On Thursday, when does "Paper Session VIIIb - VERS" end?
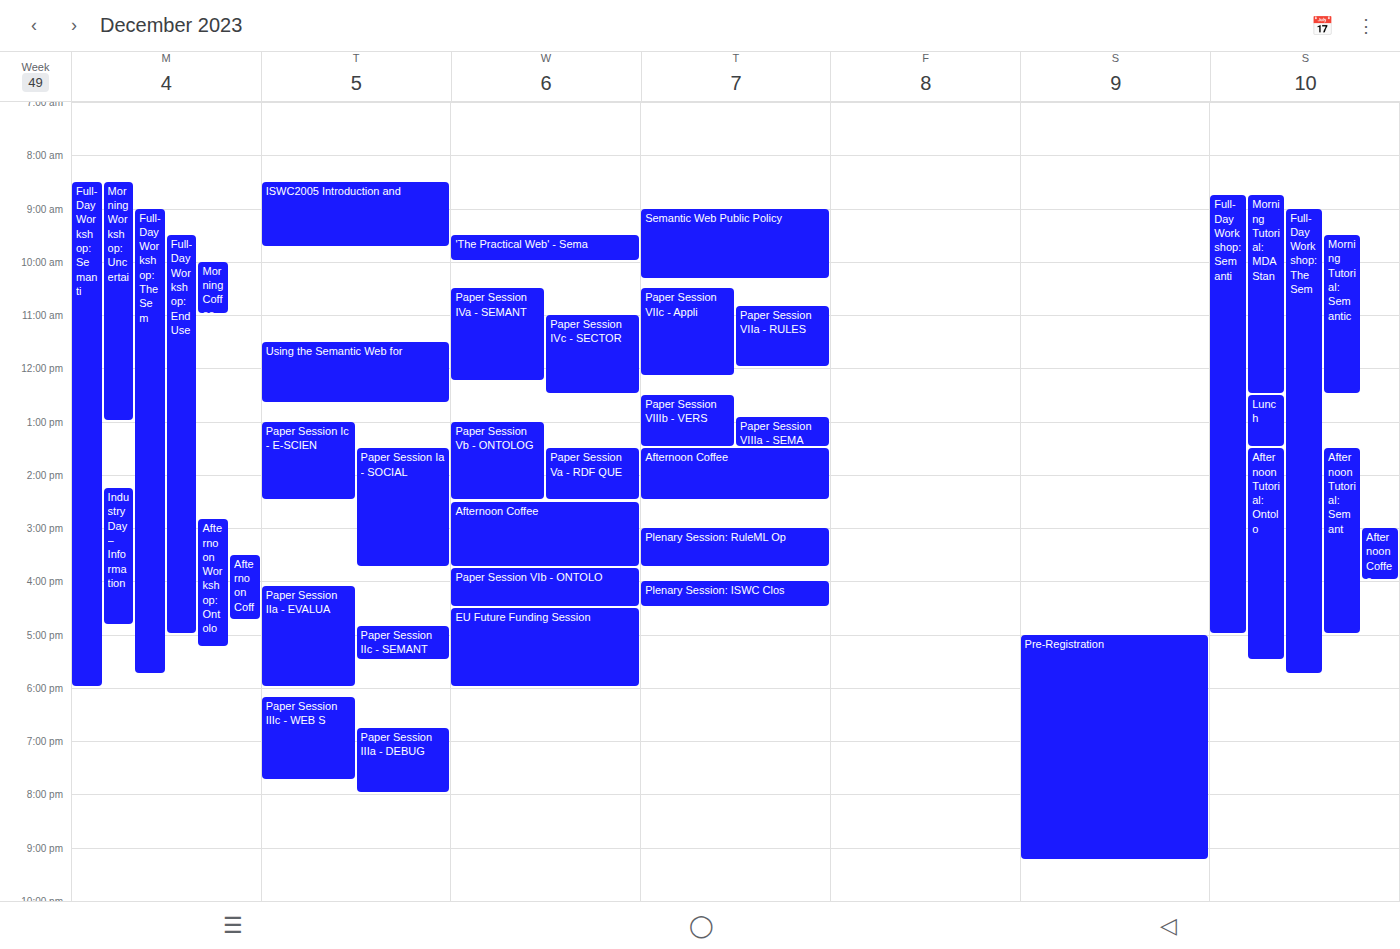
1:30 PM